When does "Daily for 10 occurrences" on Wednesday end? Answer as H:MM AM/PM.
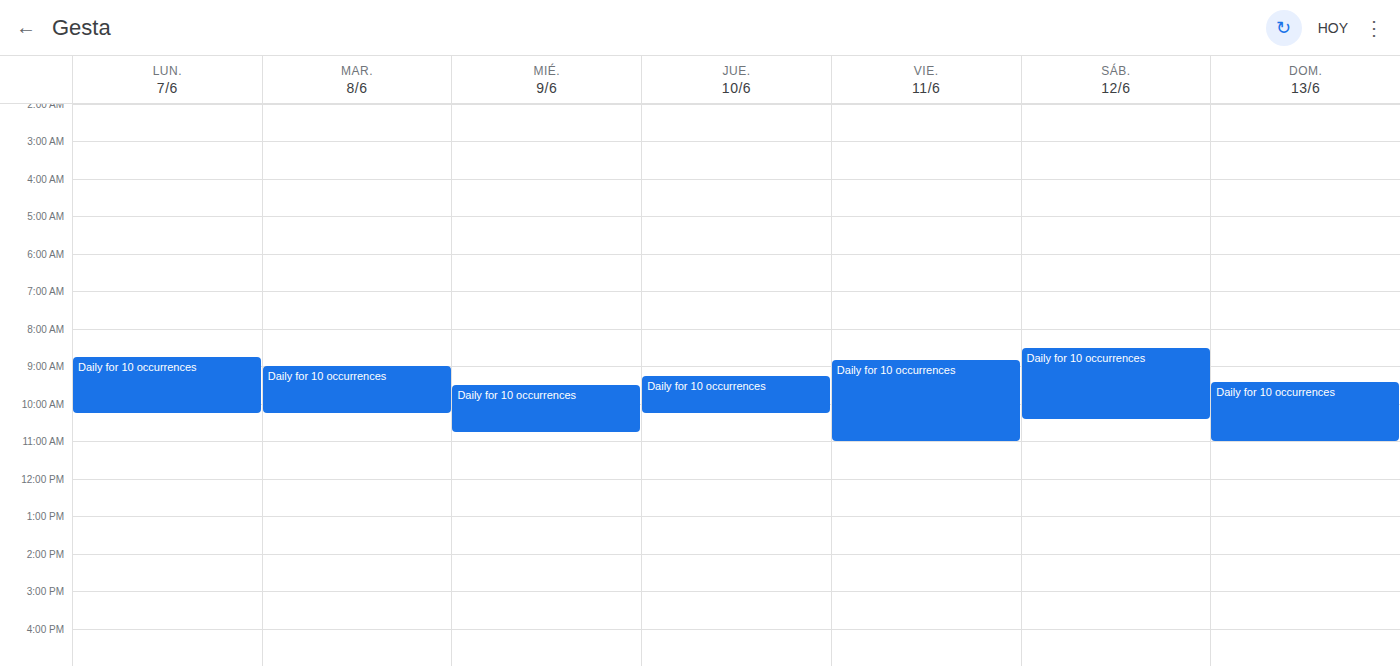
10:45 AM